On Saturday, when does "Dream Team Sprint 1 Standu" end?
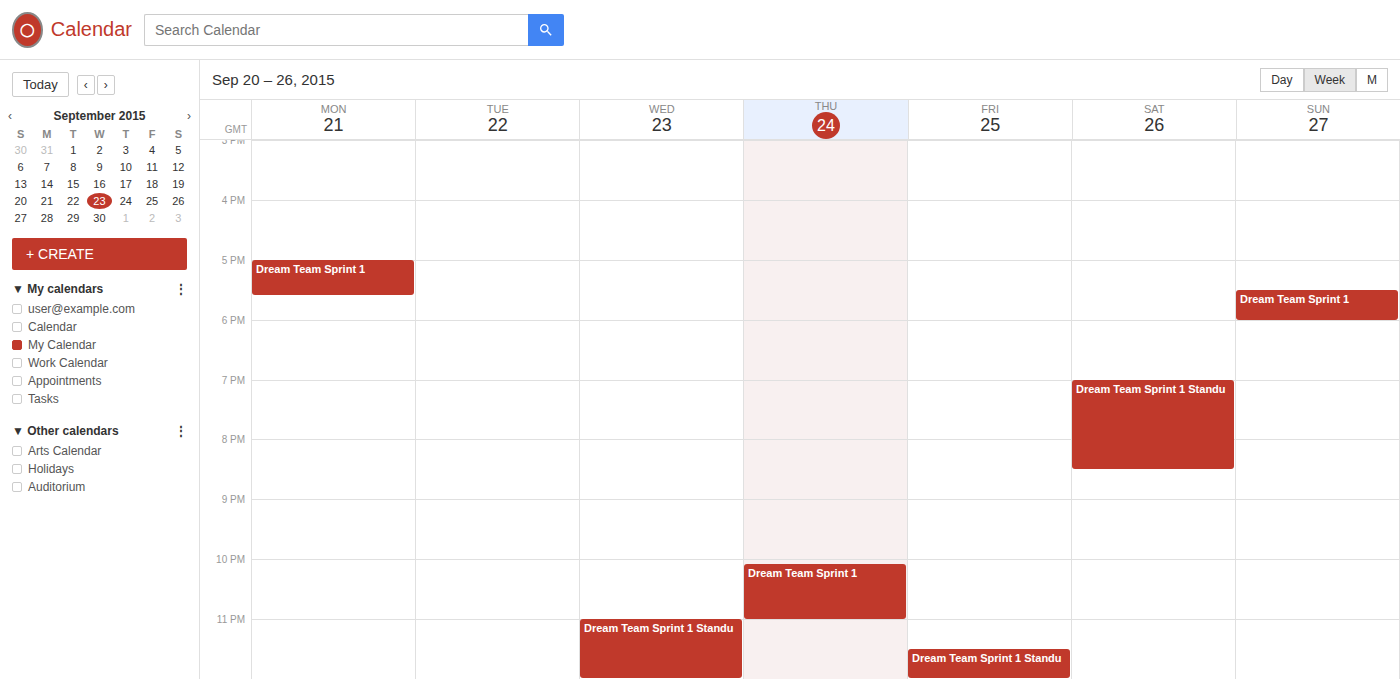
8:30 PM